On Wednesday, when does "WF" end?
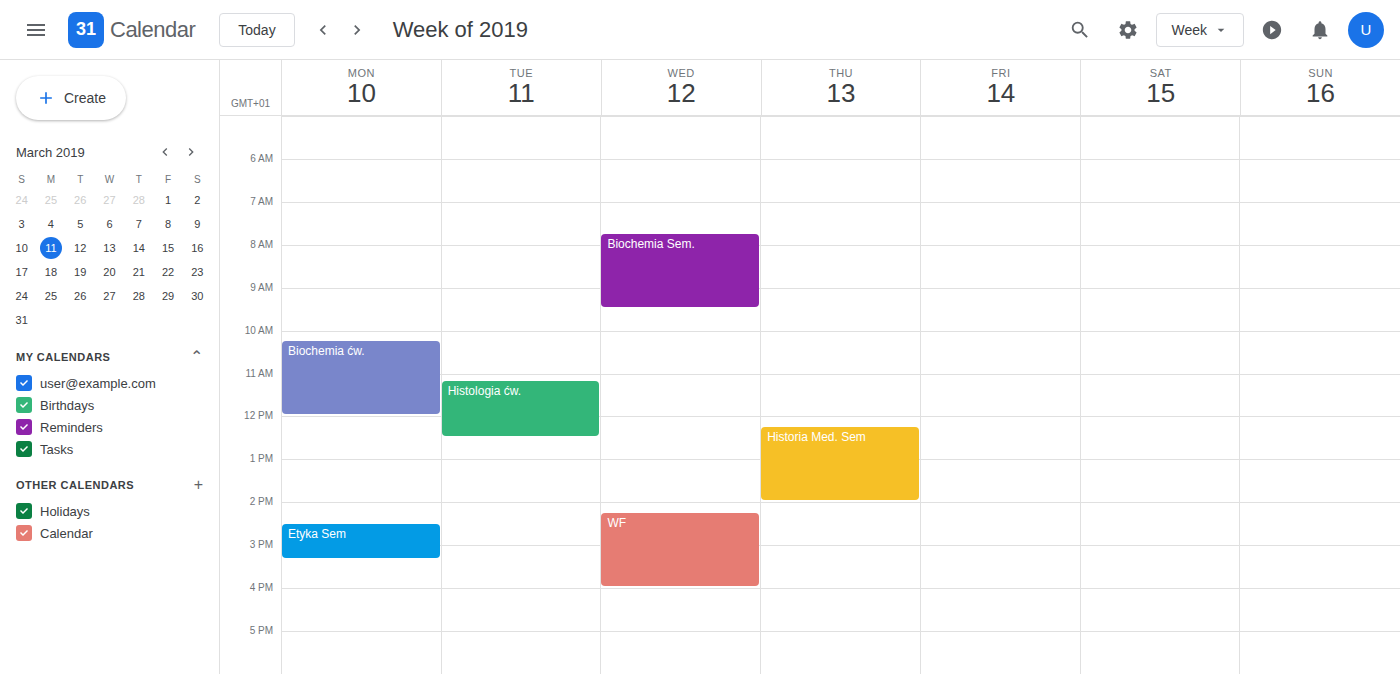
4:00 PM